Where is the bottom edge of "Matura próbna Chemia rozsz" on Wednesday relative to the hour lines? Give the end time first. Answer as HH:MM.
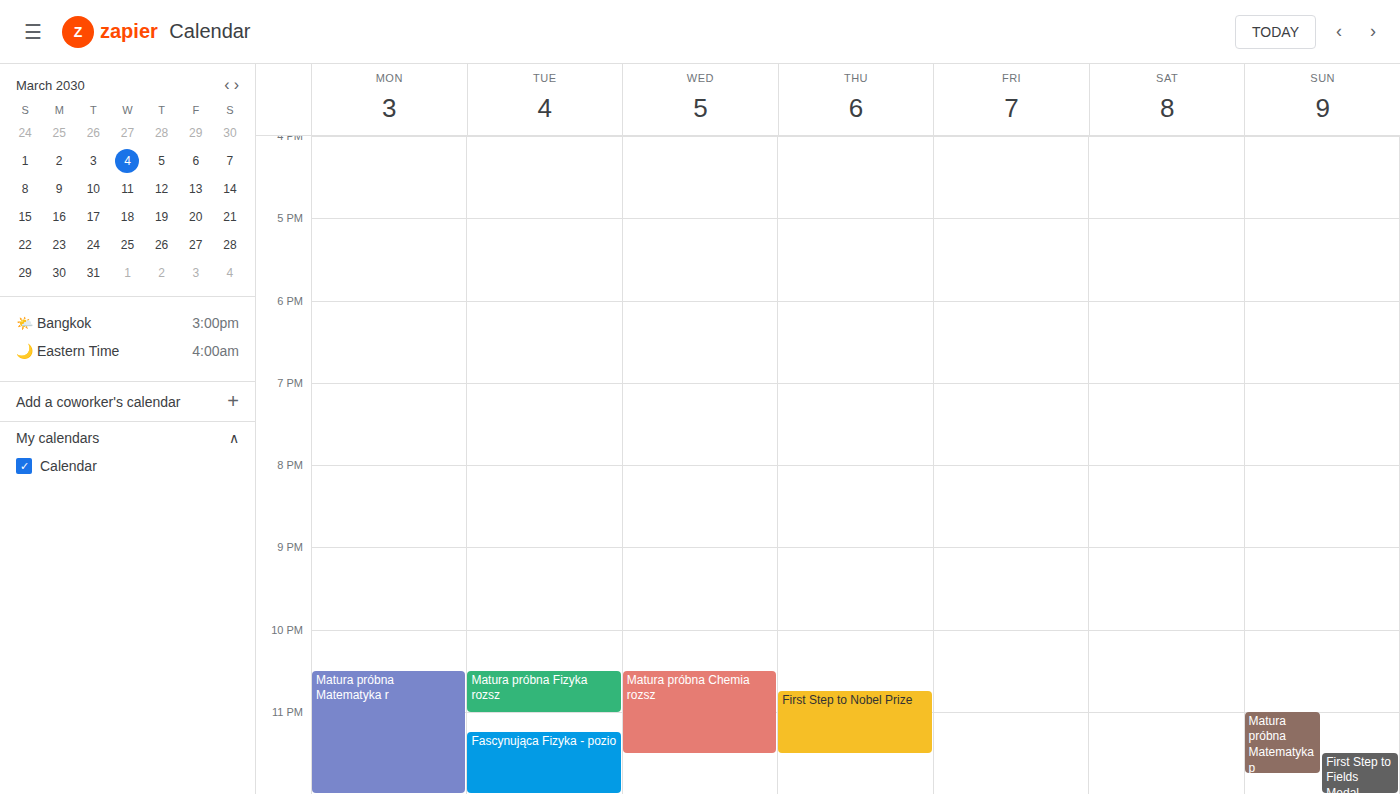
23:30 -- halfway between the 23:00 and 24:00 lines.